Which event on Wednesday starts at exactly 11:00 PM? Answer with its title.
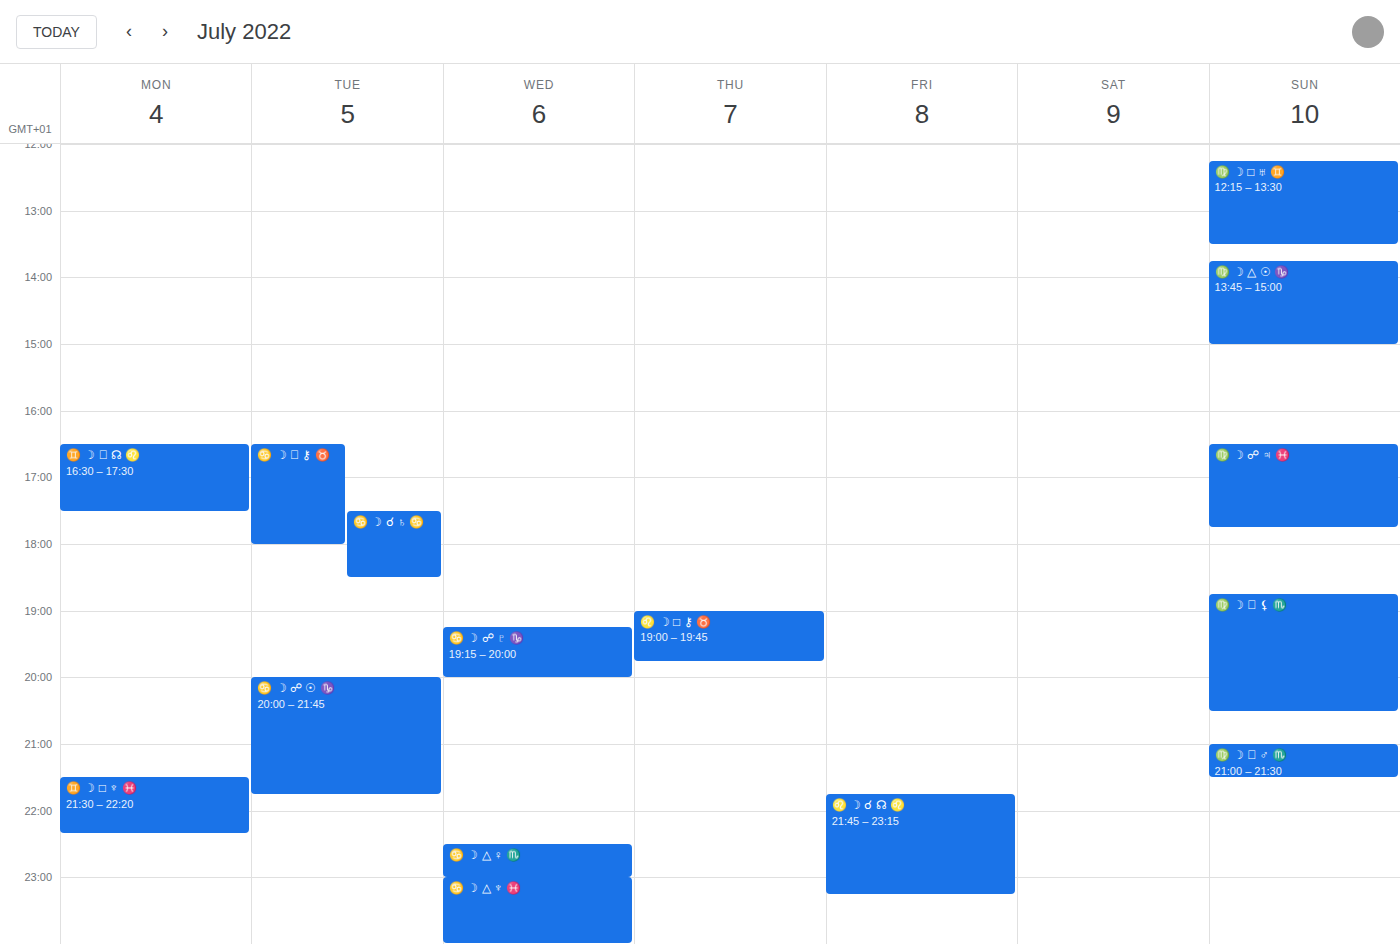
"♋️ ☽ △ ♆ ♓️"